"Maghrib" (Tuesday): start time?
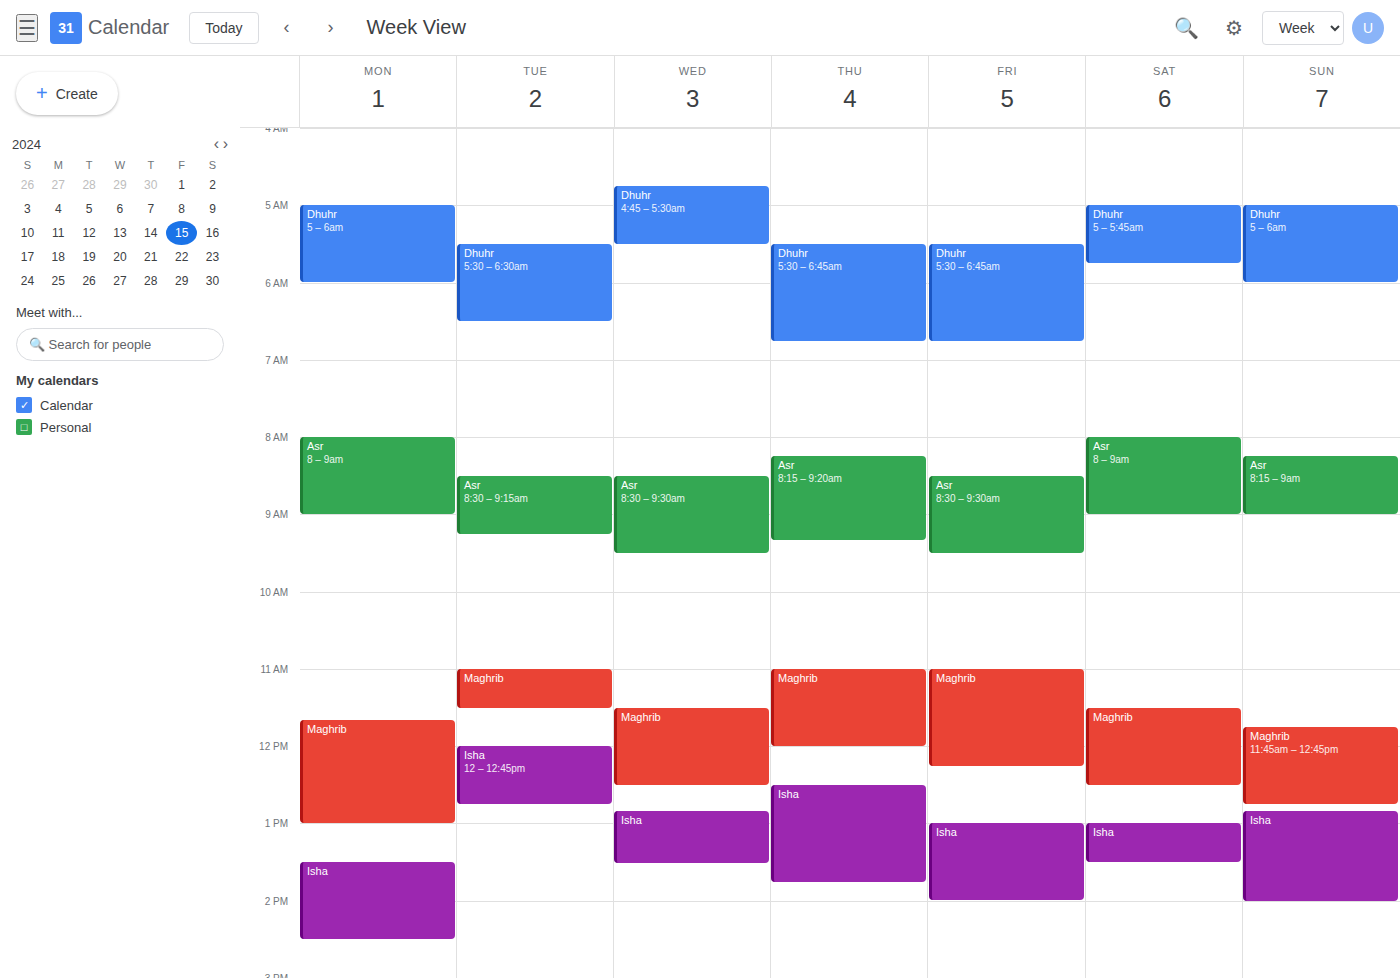
11:00 AM